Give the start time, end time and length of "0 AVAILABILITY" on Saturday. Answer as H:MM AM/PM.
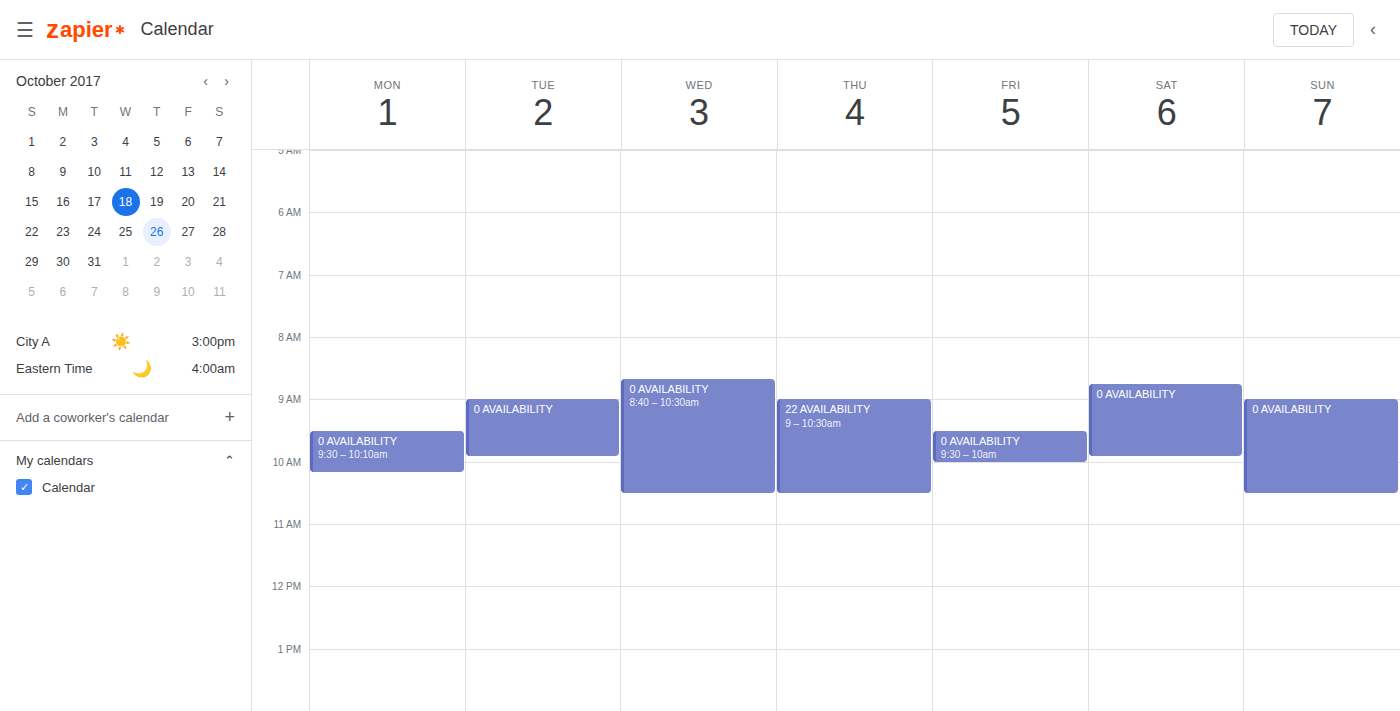
8:45 AM to 9:55 AM, 1 hour 10 minutes